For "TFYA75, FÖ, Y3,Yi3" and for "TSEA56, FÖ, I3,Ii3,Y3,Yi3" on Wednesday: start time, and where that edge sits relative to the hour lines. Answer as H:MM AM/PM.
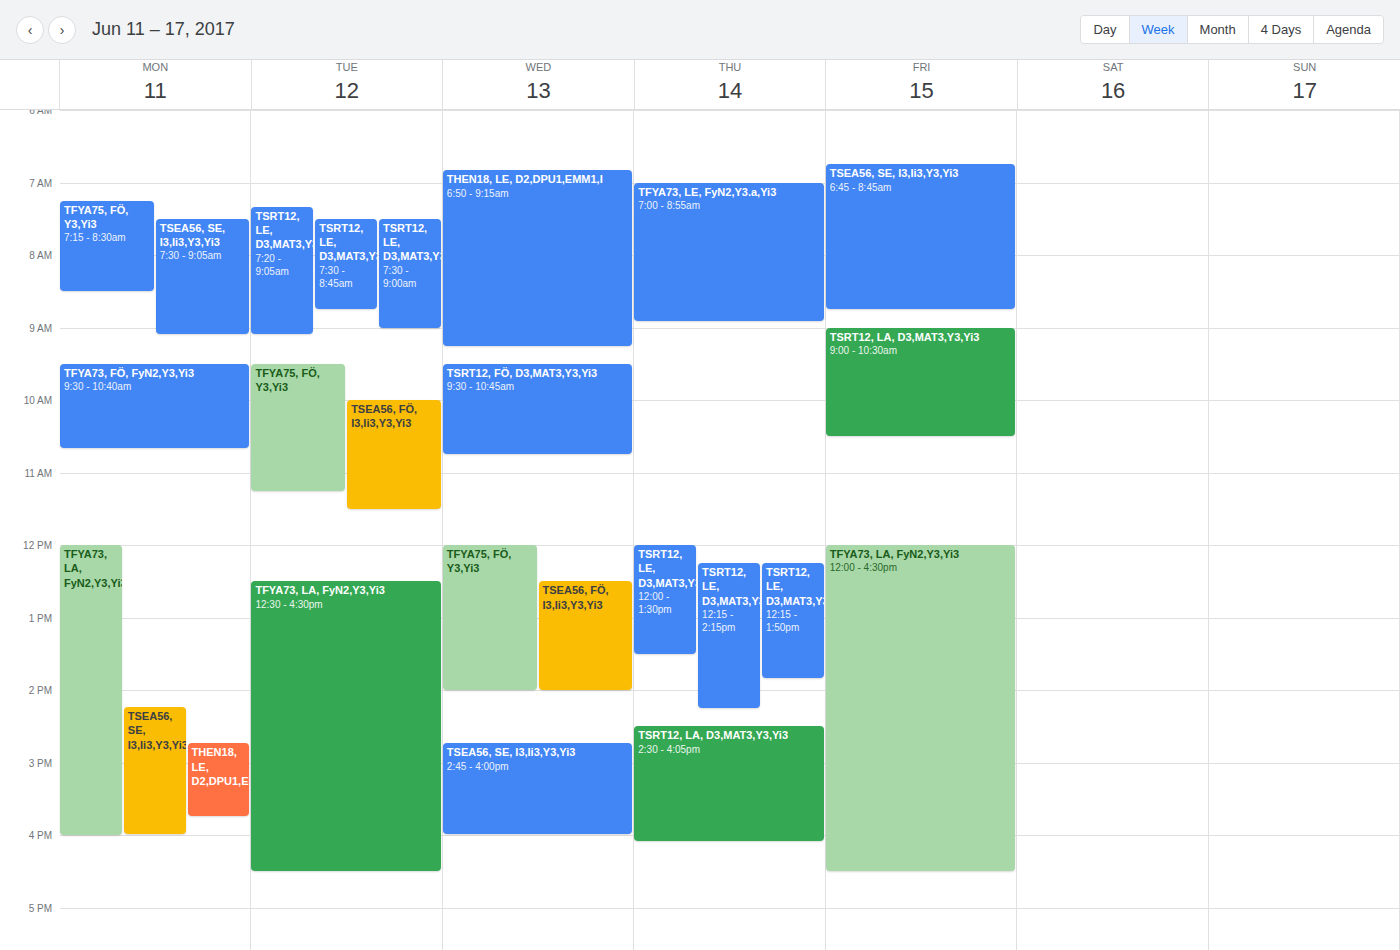
"TFYA75, FÖ, Y3,Yi3": 12:00 PM, exactly on the 12 PM line. "TSEA56, FÖ, I3,Ii3,Y3,Yi3": 12:30 PM, halfway between the 12 PM and 1 PM lines.